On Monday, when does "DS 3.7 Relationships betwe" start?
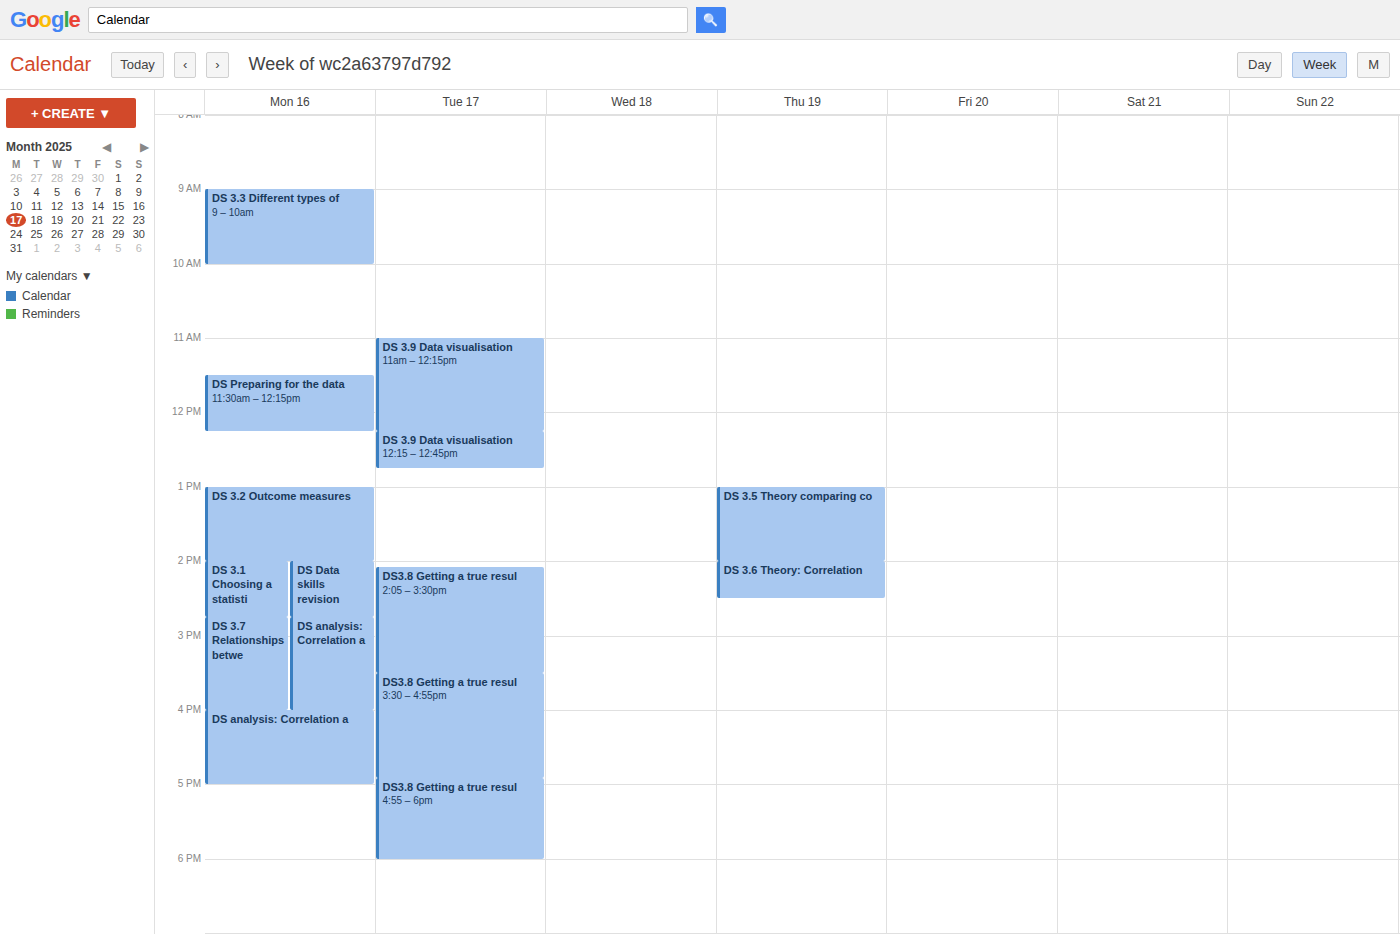
2:45 PM